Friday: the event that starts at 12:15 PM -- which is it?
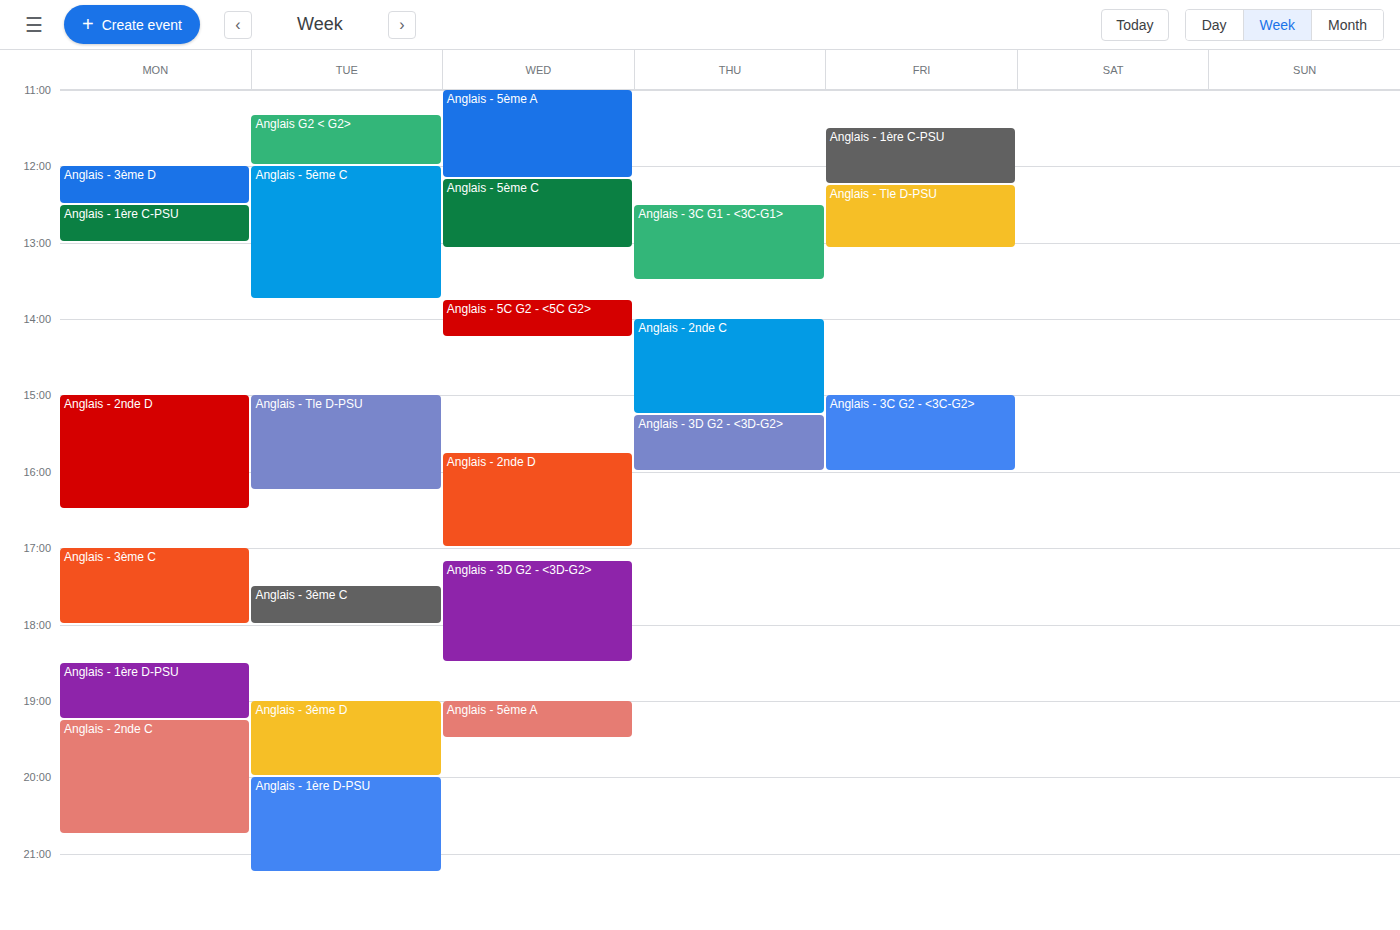
"Anglais - Tle D-PSU"